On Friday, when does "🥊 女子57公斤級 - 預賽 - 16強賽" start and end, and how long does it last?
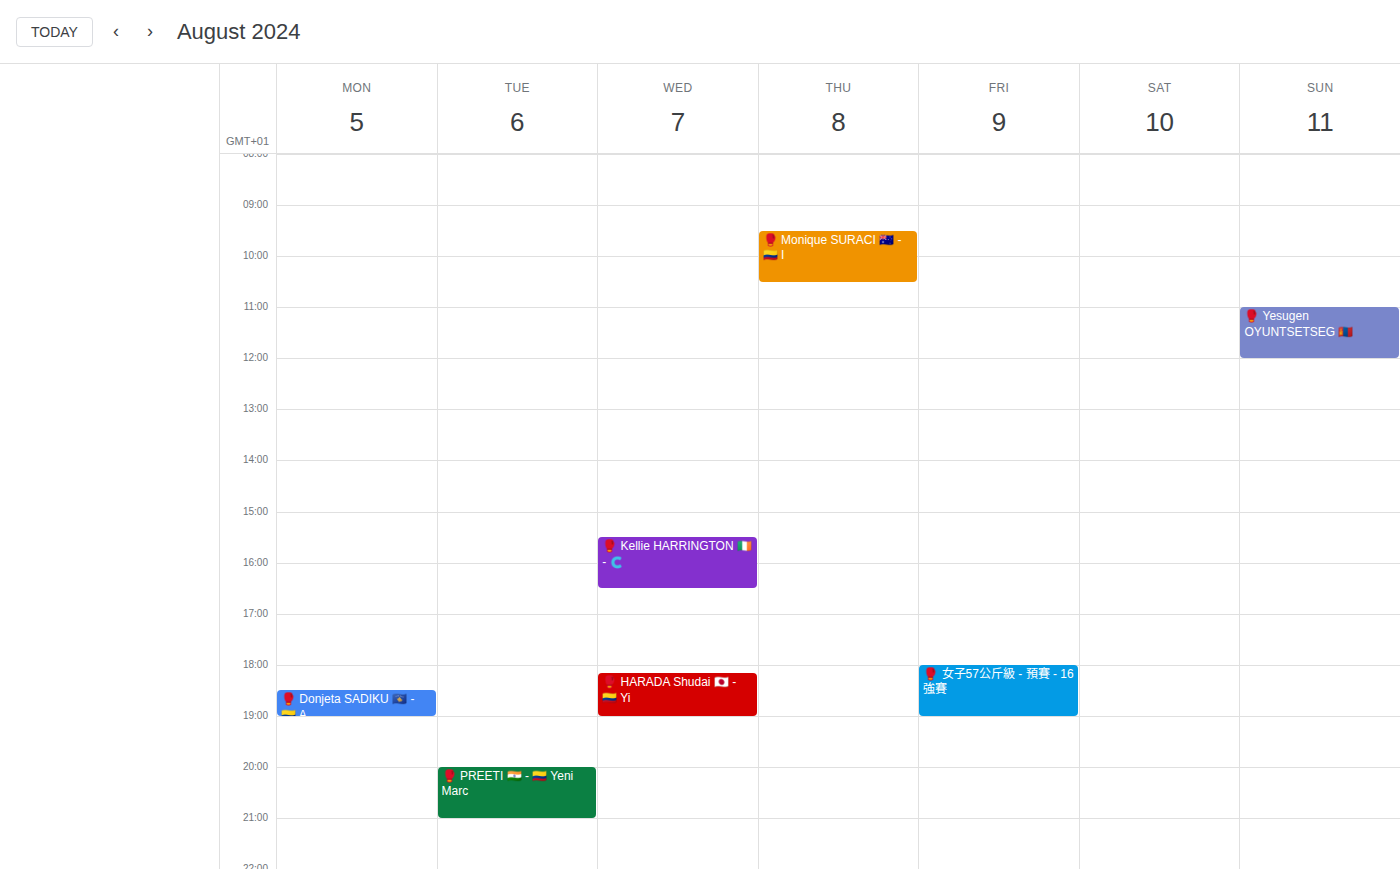
18:00 to 19:00, 1 hour